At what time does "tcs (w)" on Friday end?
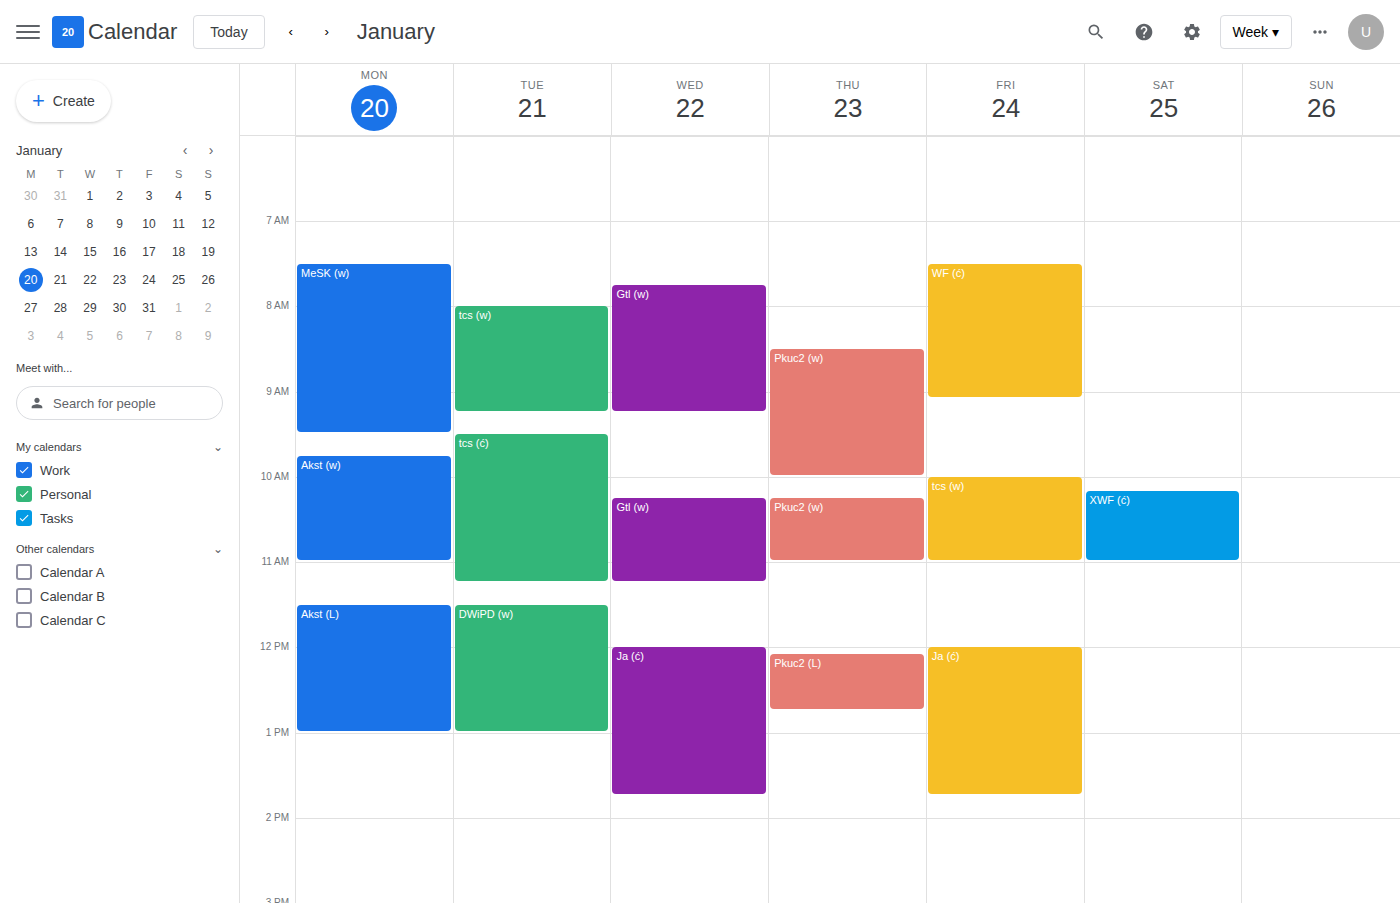
11:00 AM